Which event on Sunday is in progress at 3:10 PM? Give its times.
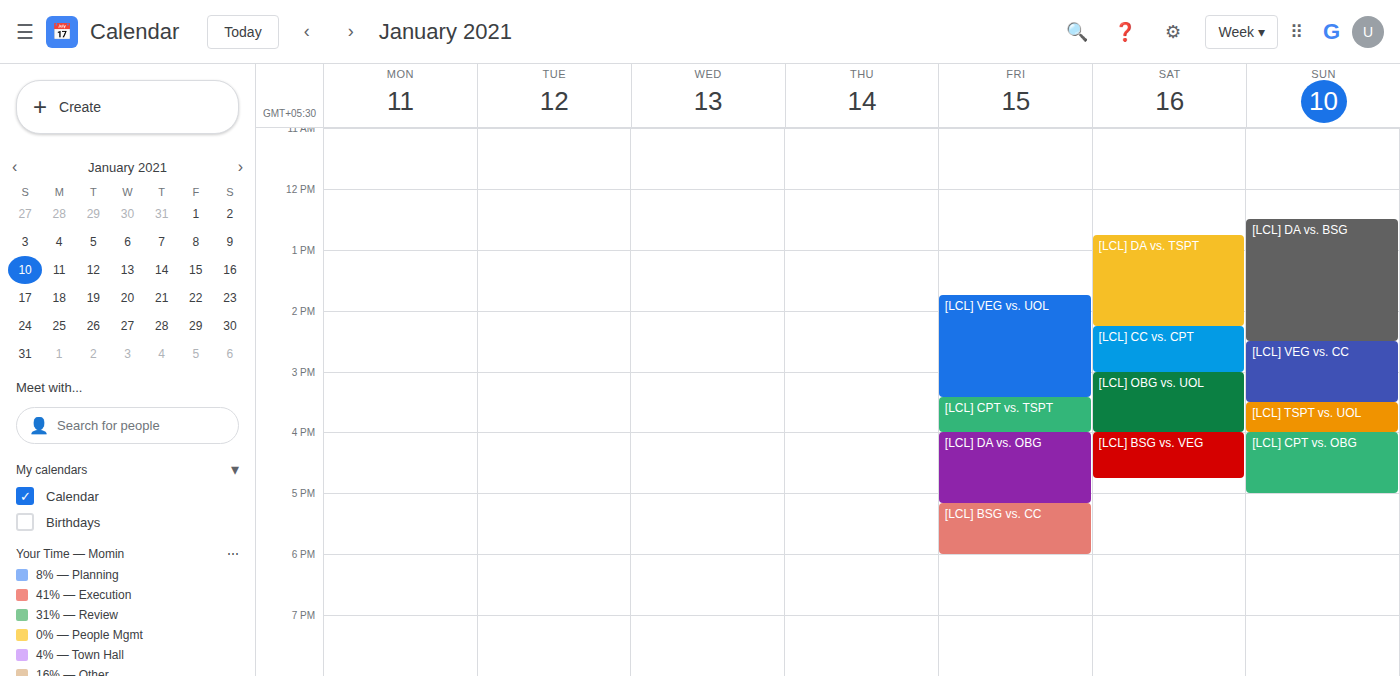
"[LCL] VEG vs. CC", 2:30 PM to 3:30 PM